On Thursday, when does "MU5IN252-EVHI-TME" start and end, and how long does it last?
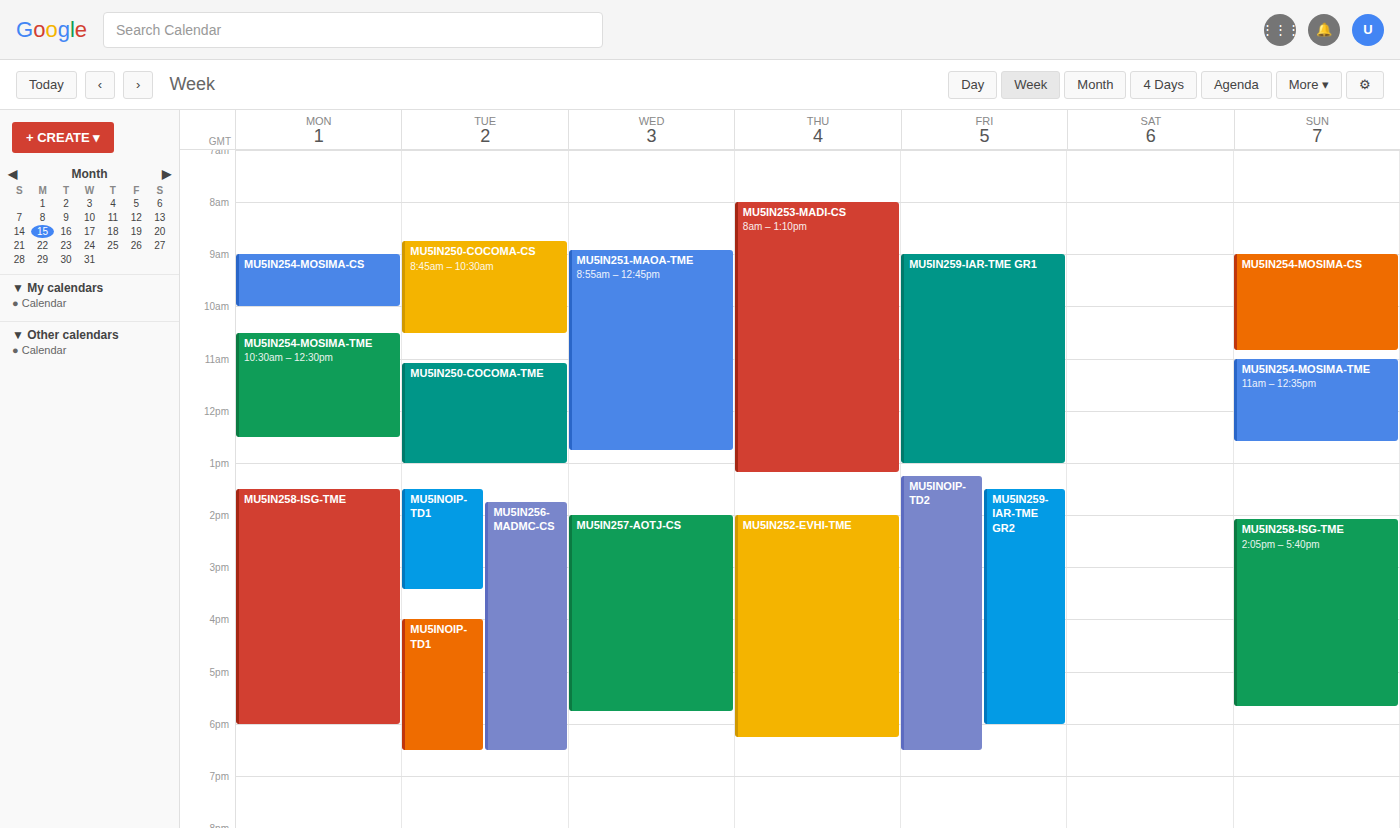
2:00 PM to 6:15 PM, 4 hours 15 minutes